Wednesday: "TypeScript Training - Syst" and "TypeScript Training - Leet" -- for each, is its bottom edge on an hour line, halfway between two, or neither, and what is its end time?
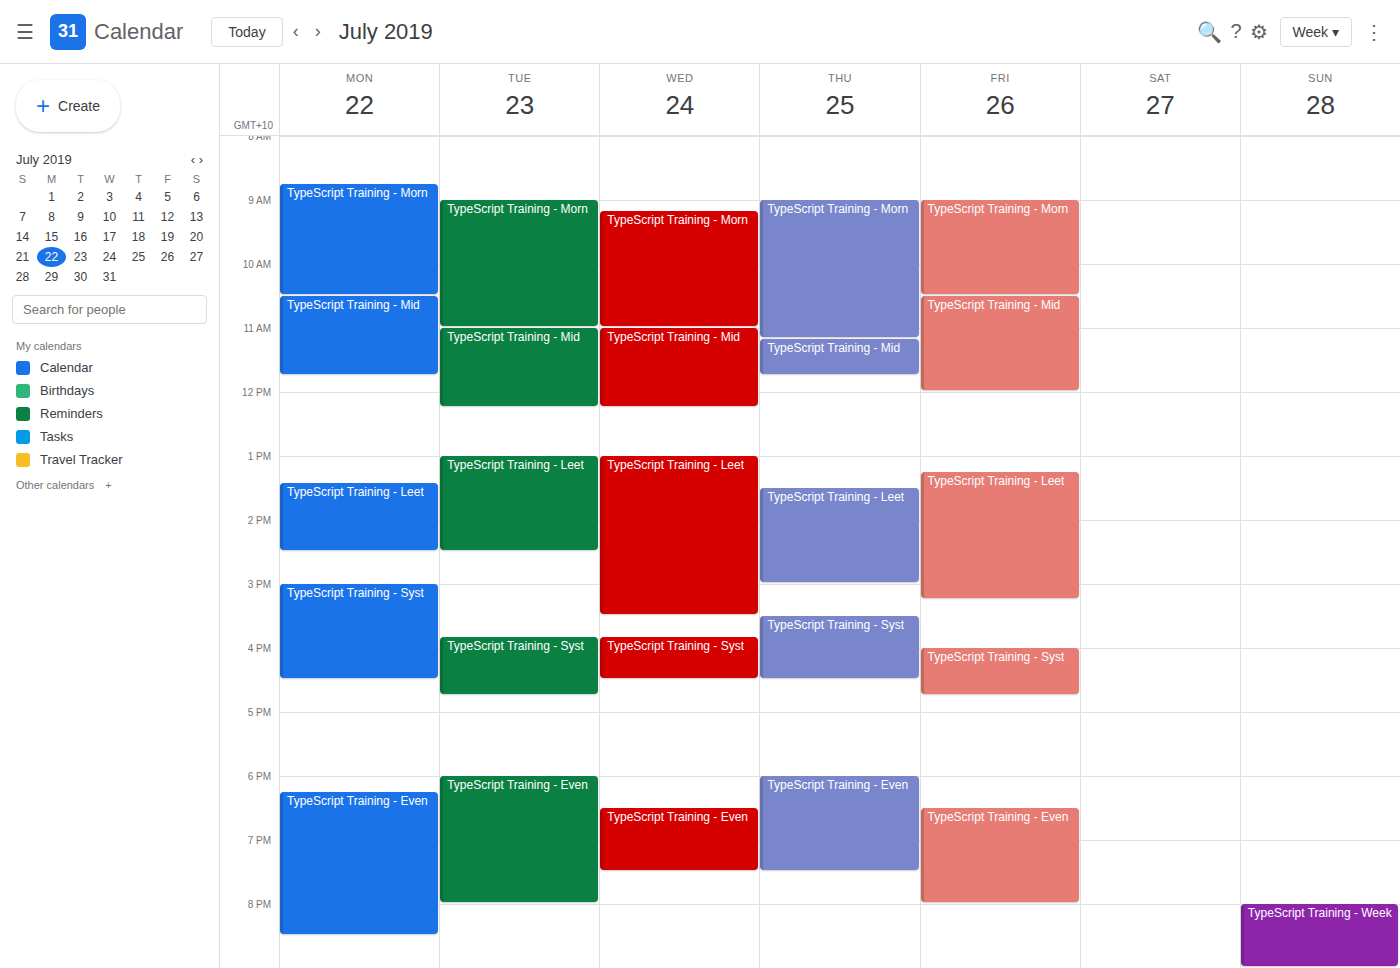
"TypeScript Training - Syst": 4:30 PM, halfway between the 4 PM and 5 PM lines. "TypeScript Training - Leet": 3:30 PM, halfway between the 3 PM and 4 PM lines.